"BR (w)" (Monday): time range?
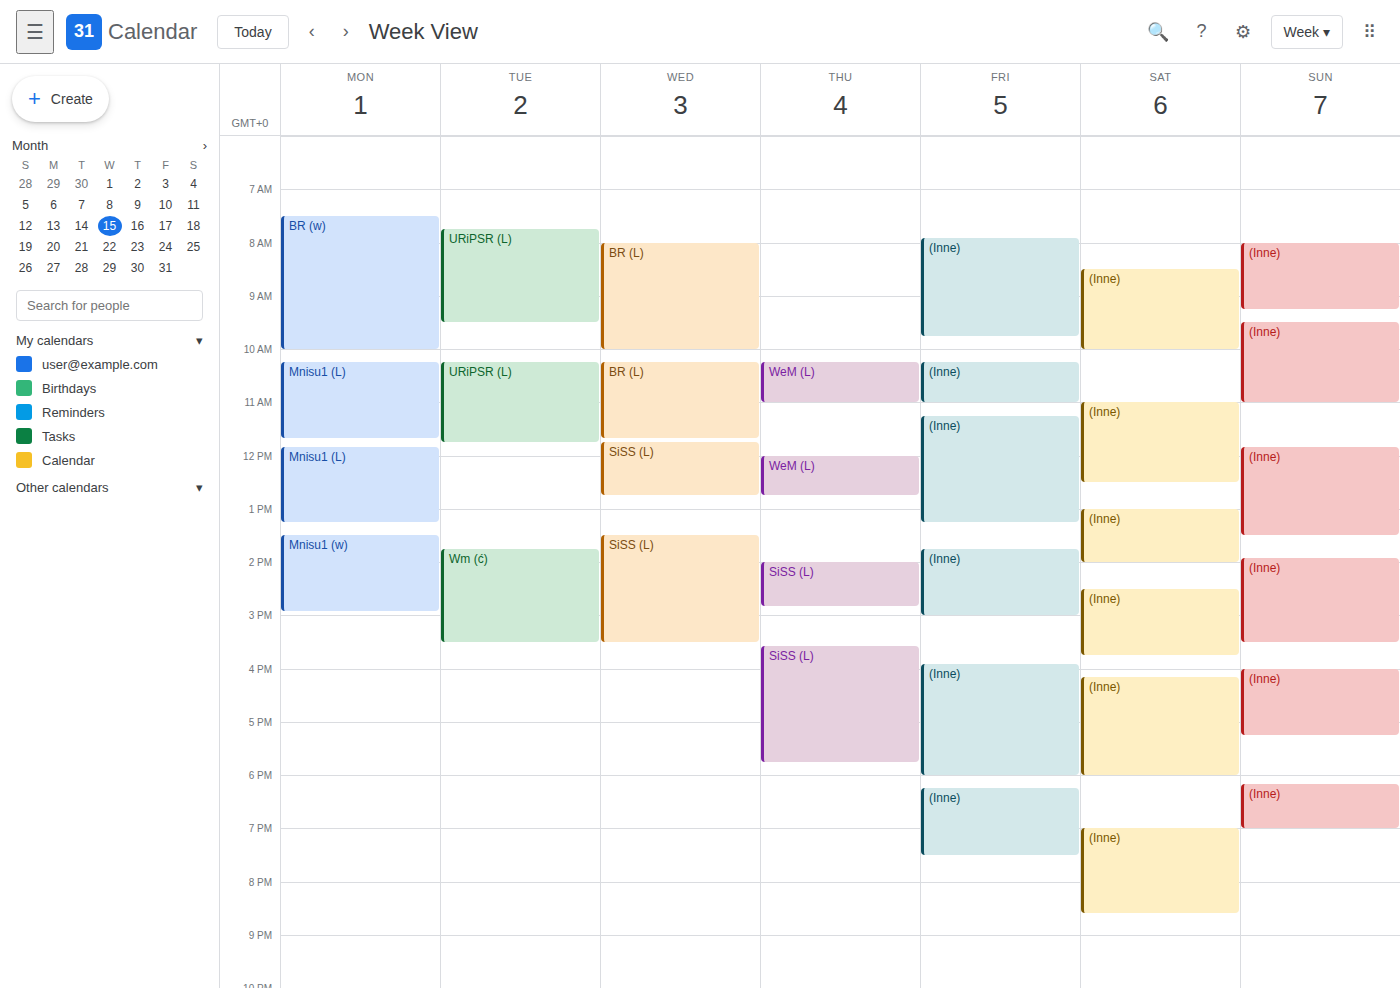
7:30 AM to 10:00 AM